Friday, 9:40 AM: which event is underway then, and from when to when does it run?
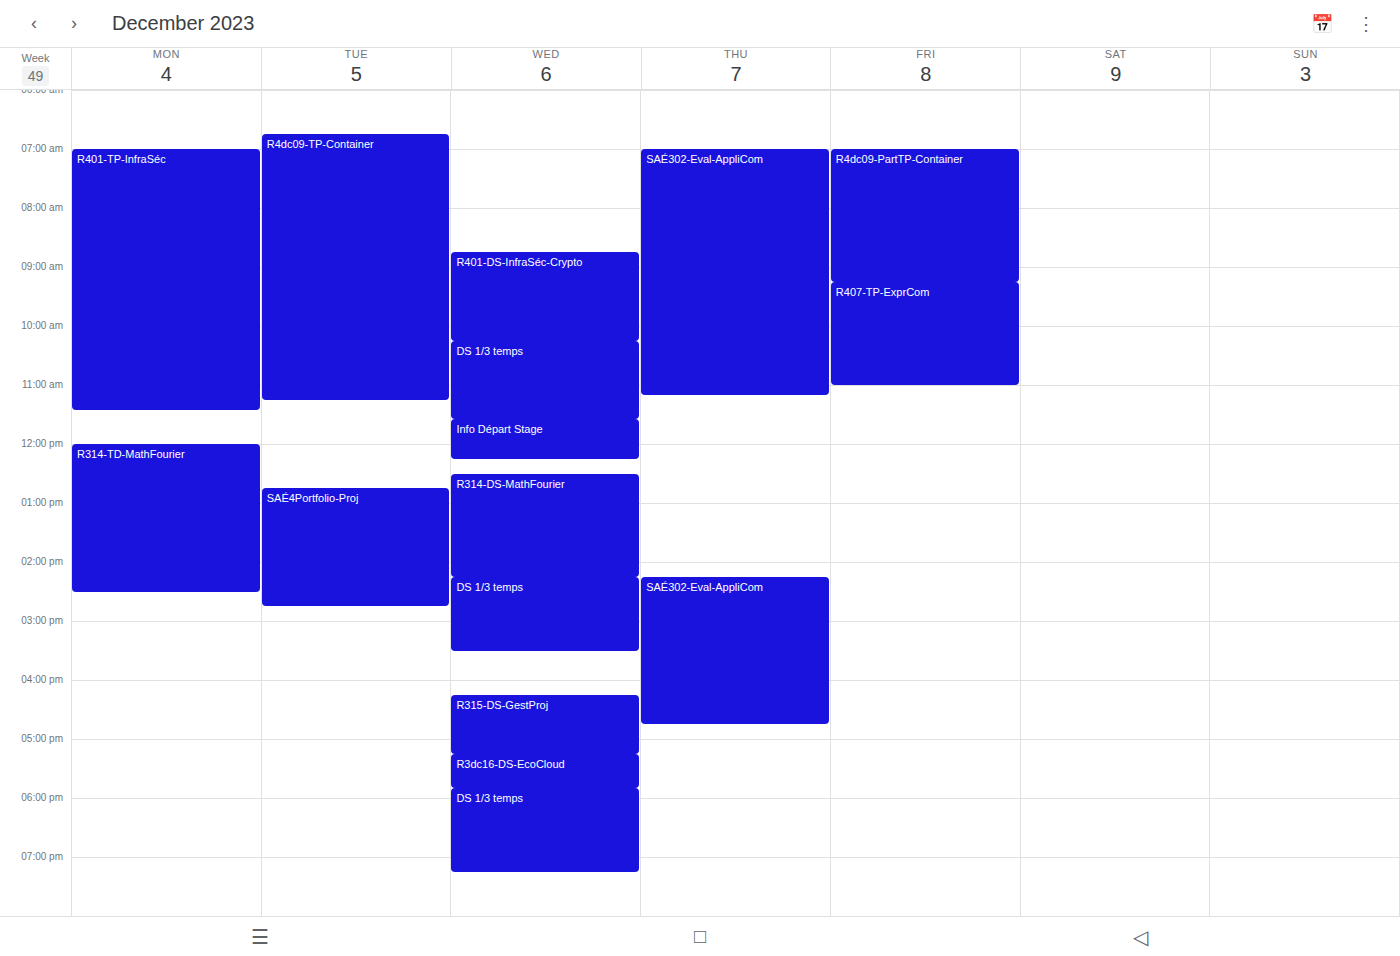
"R407-TP-ExprCom", 9:15 AM to 11:00 AM